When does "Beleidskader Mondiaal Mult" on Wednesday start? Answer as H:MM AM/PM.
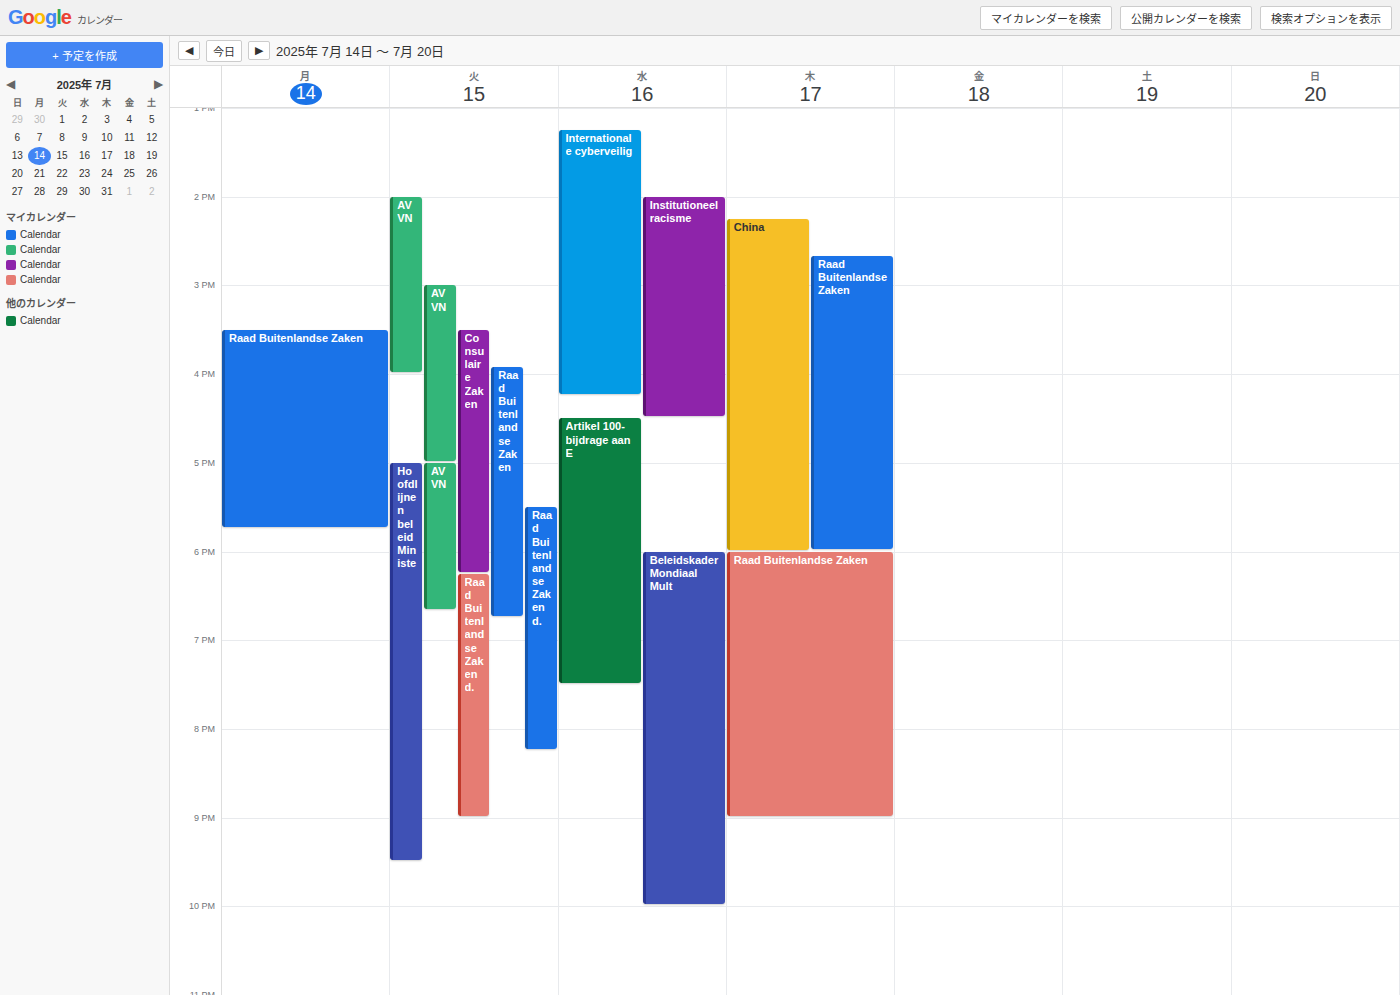
6:00 PM